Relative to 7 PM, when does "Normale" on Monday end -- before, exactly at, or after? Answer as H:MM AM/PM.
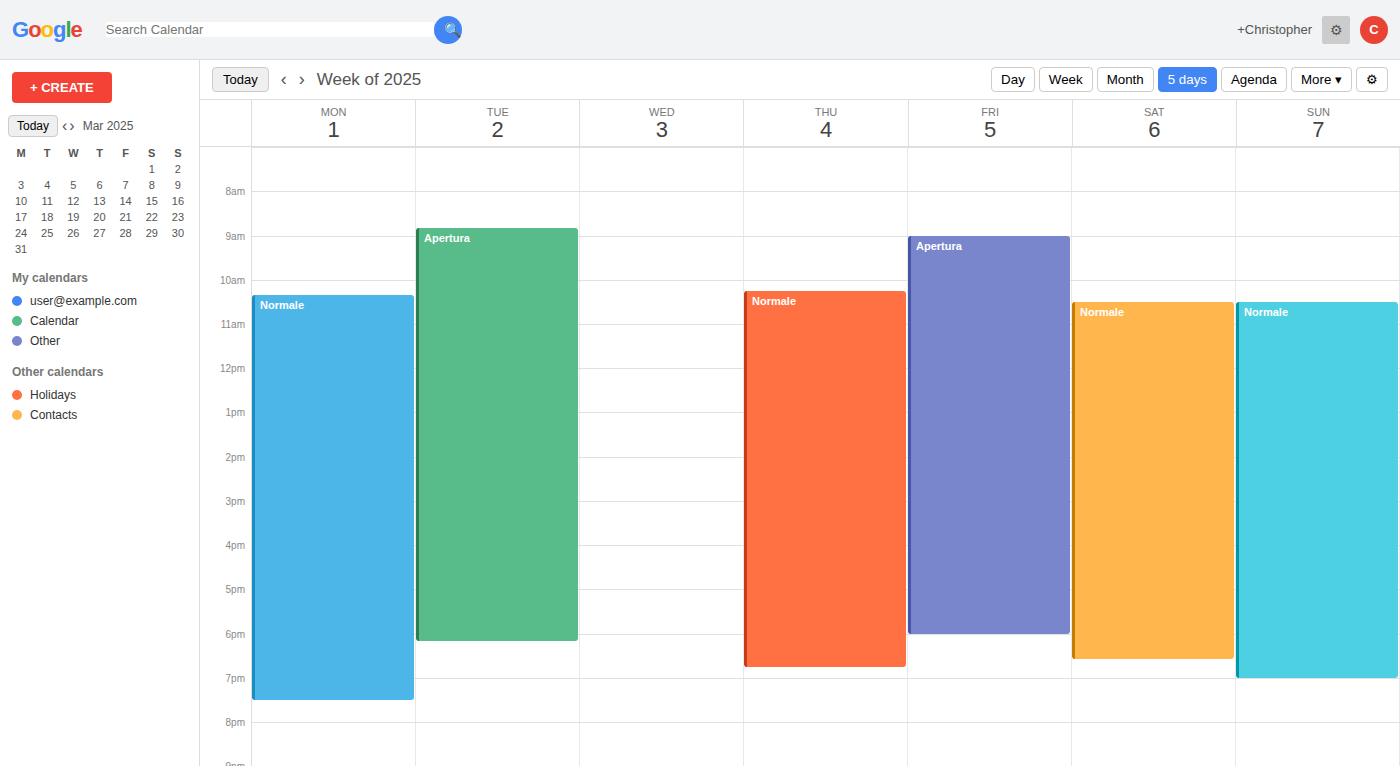
7:30 PM -- after 7 PM, 30 minutes below the 7 PM line.